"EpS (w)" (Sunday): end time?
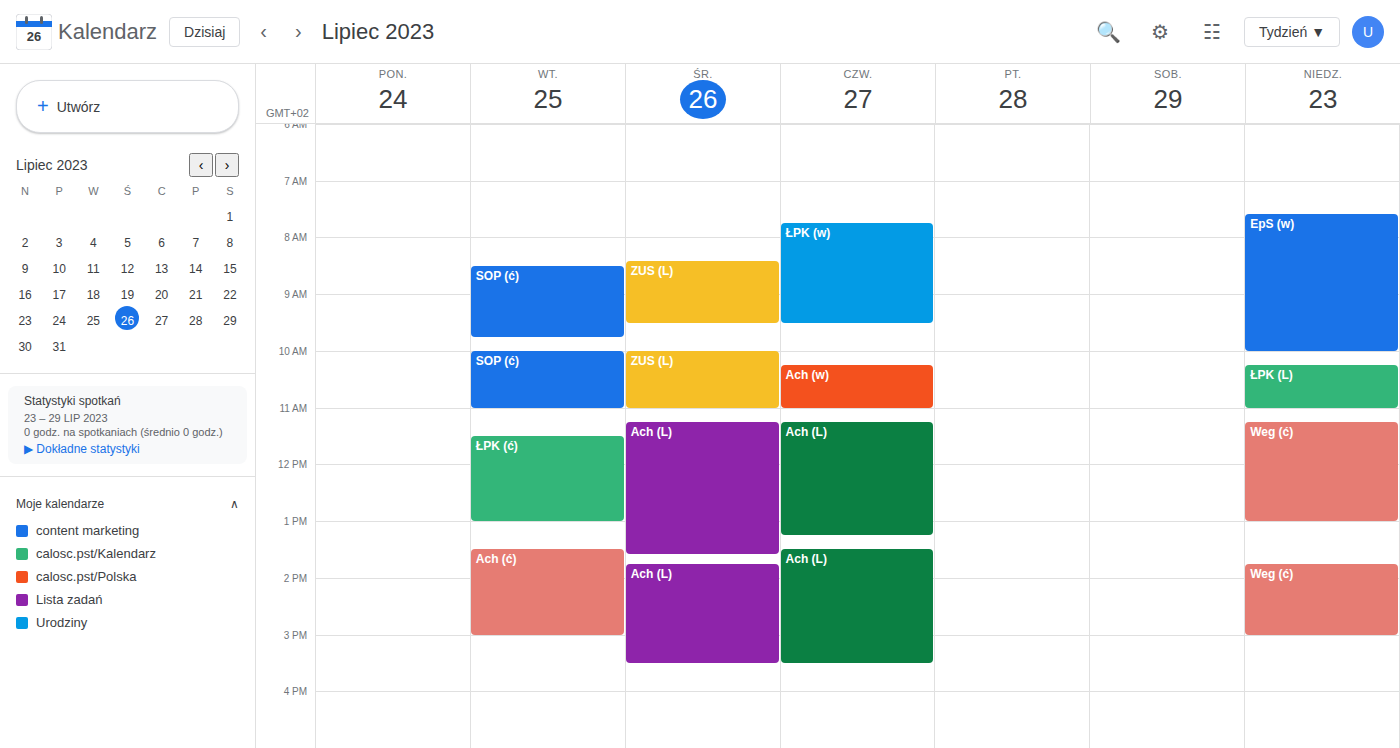
10:00 AM